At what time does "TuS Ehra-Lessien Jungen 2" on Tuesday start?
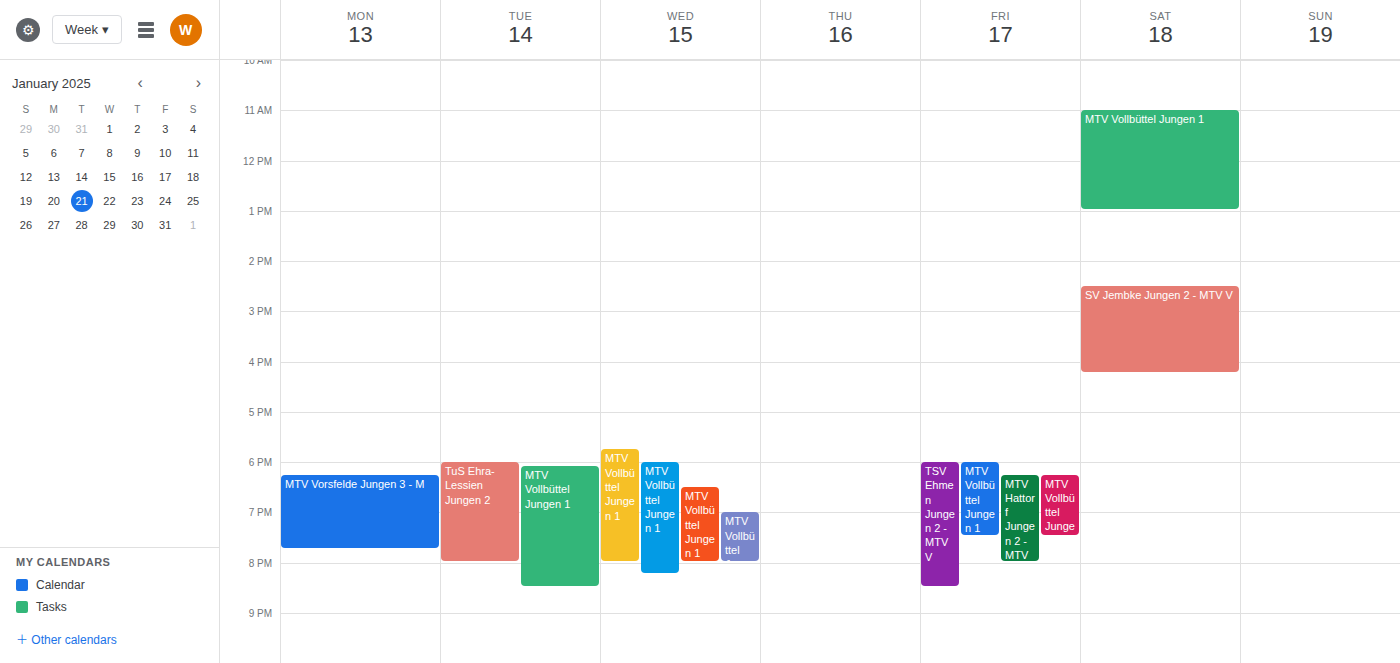
6:00 PM